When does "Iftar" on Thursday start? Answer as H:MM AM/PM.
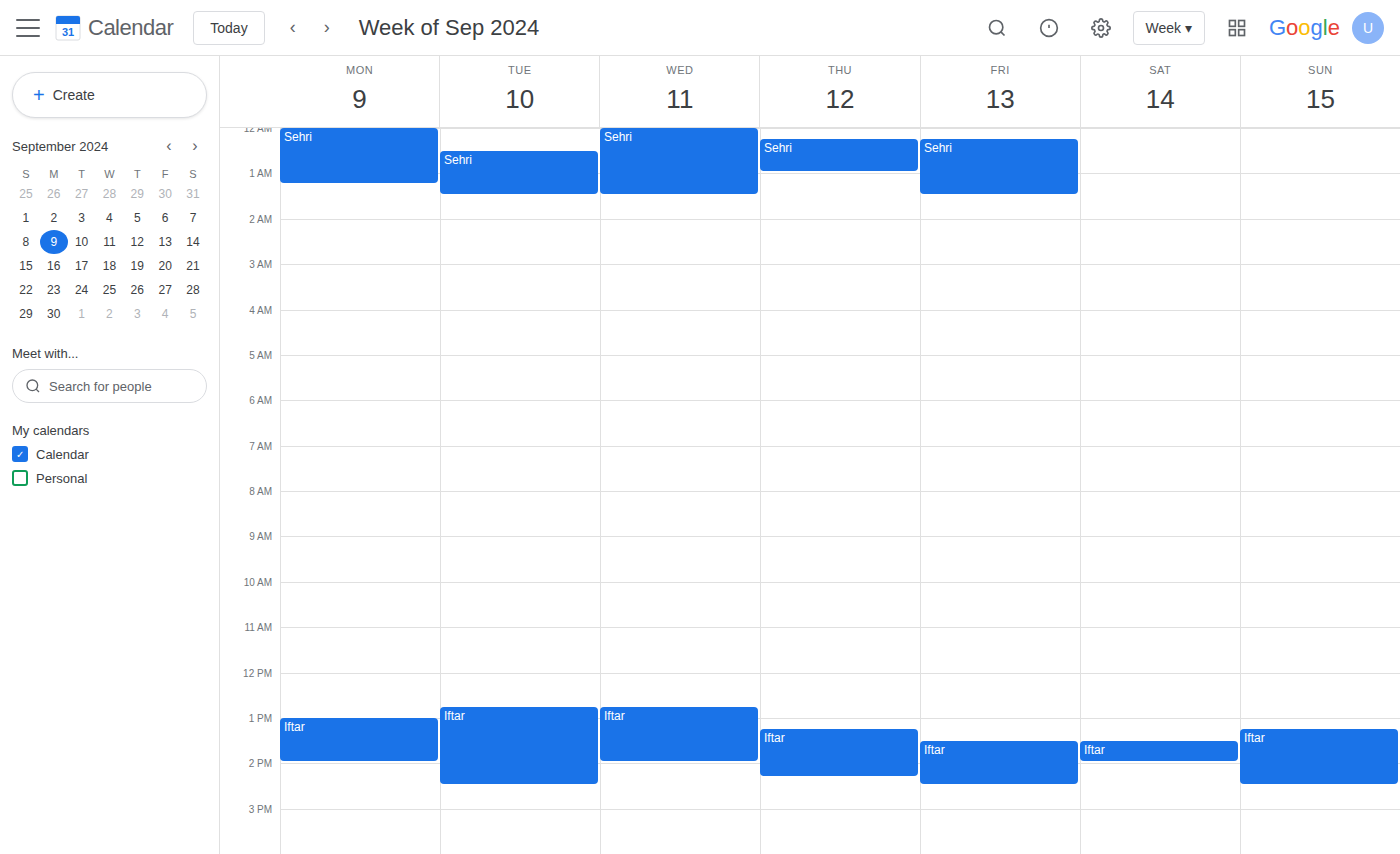
1:15 PM